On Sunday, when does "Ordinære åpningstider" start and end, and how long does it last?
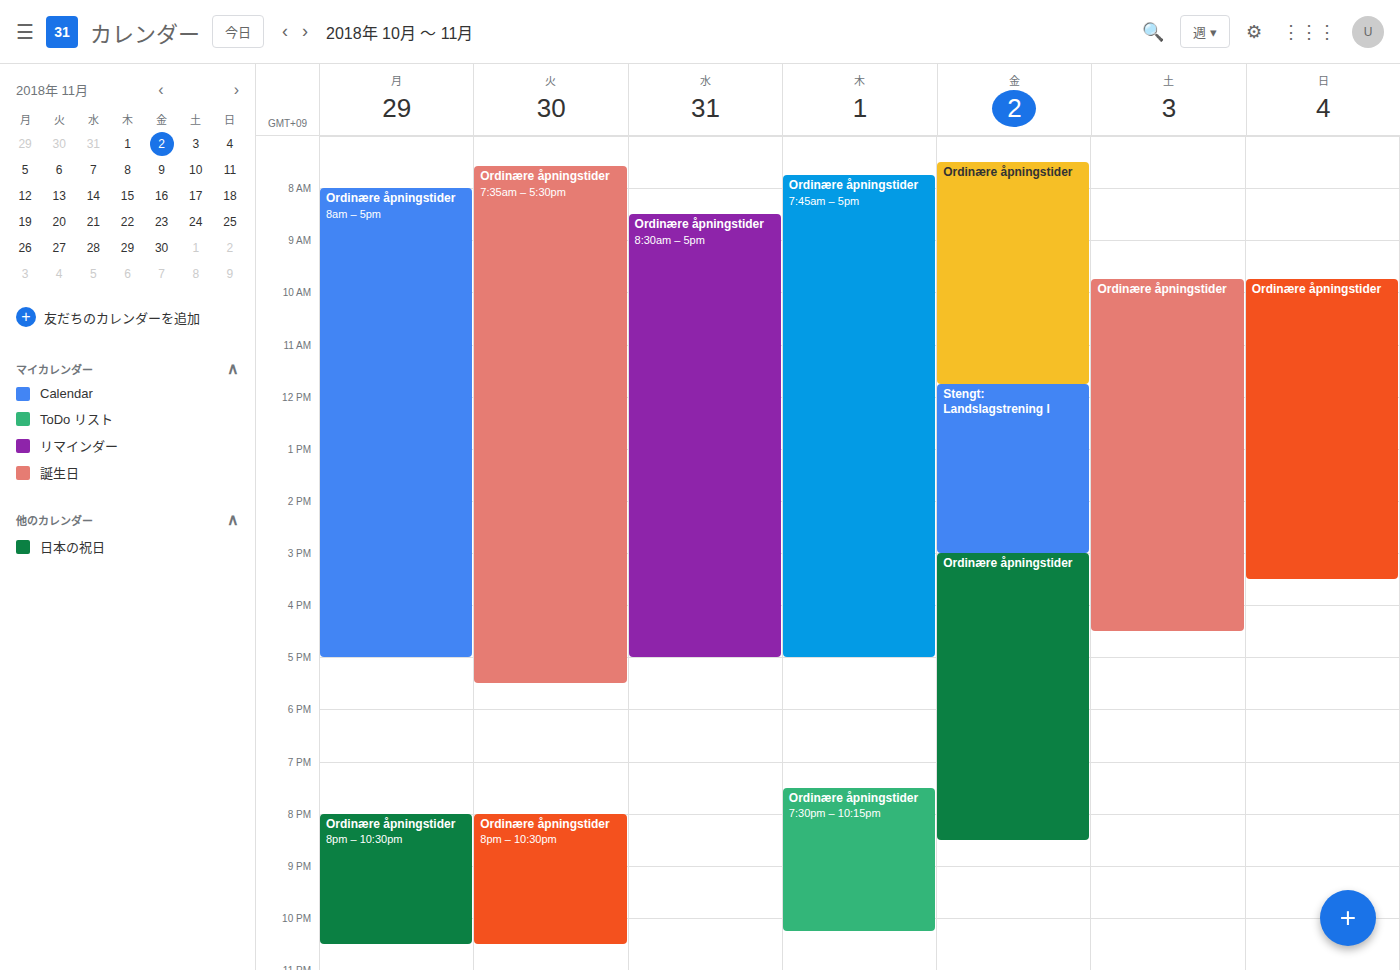
09:45 to 15:30, 5 hours 45 minutes